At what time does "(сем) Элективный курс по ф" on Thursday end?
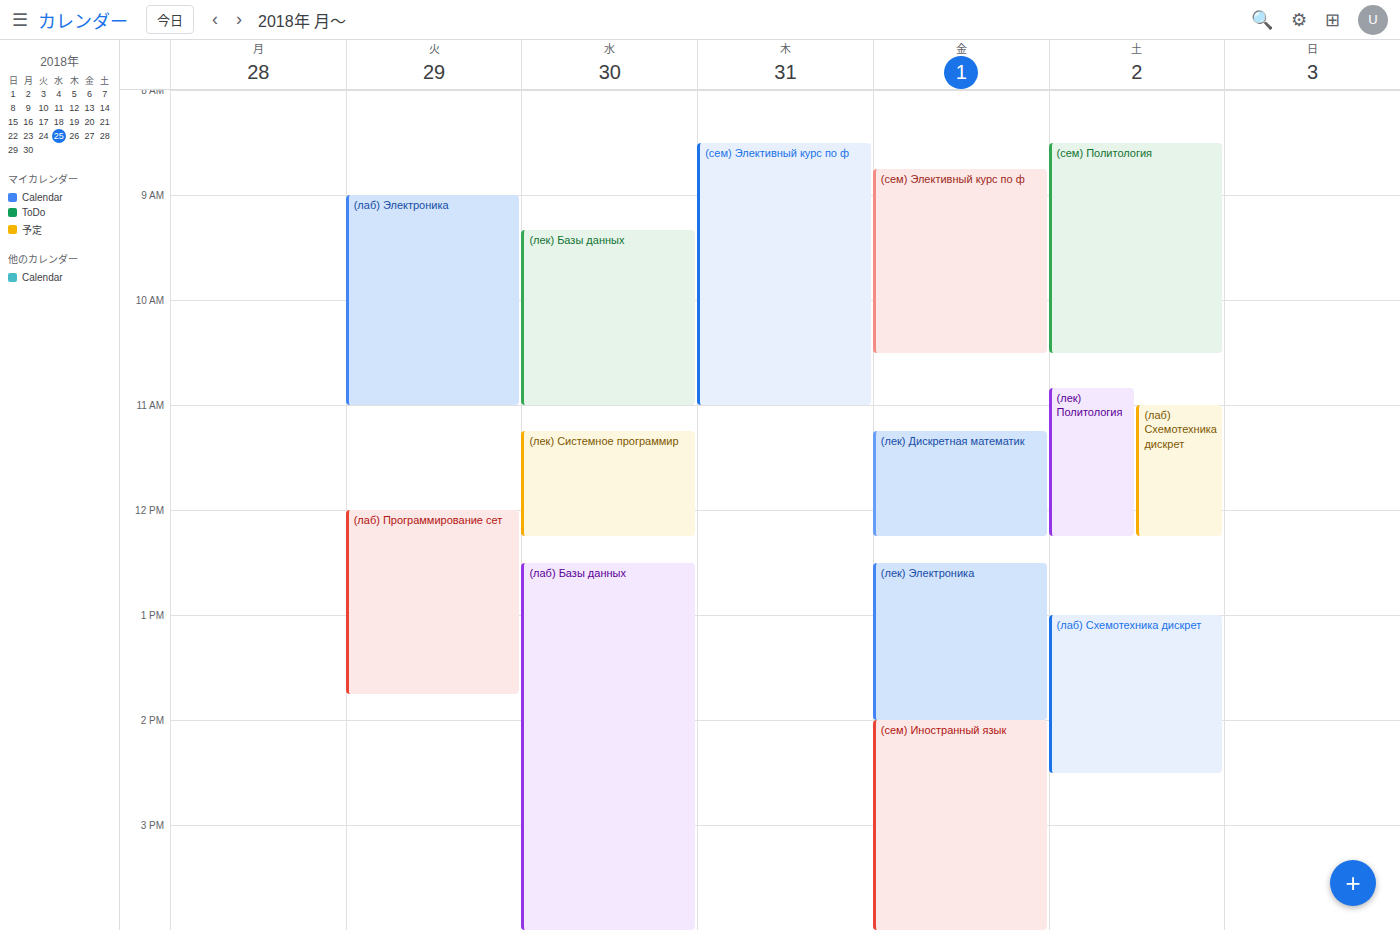
11:00 AM